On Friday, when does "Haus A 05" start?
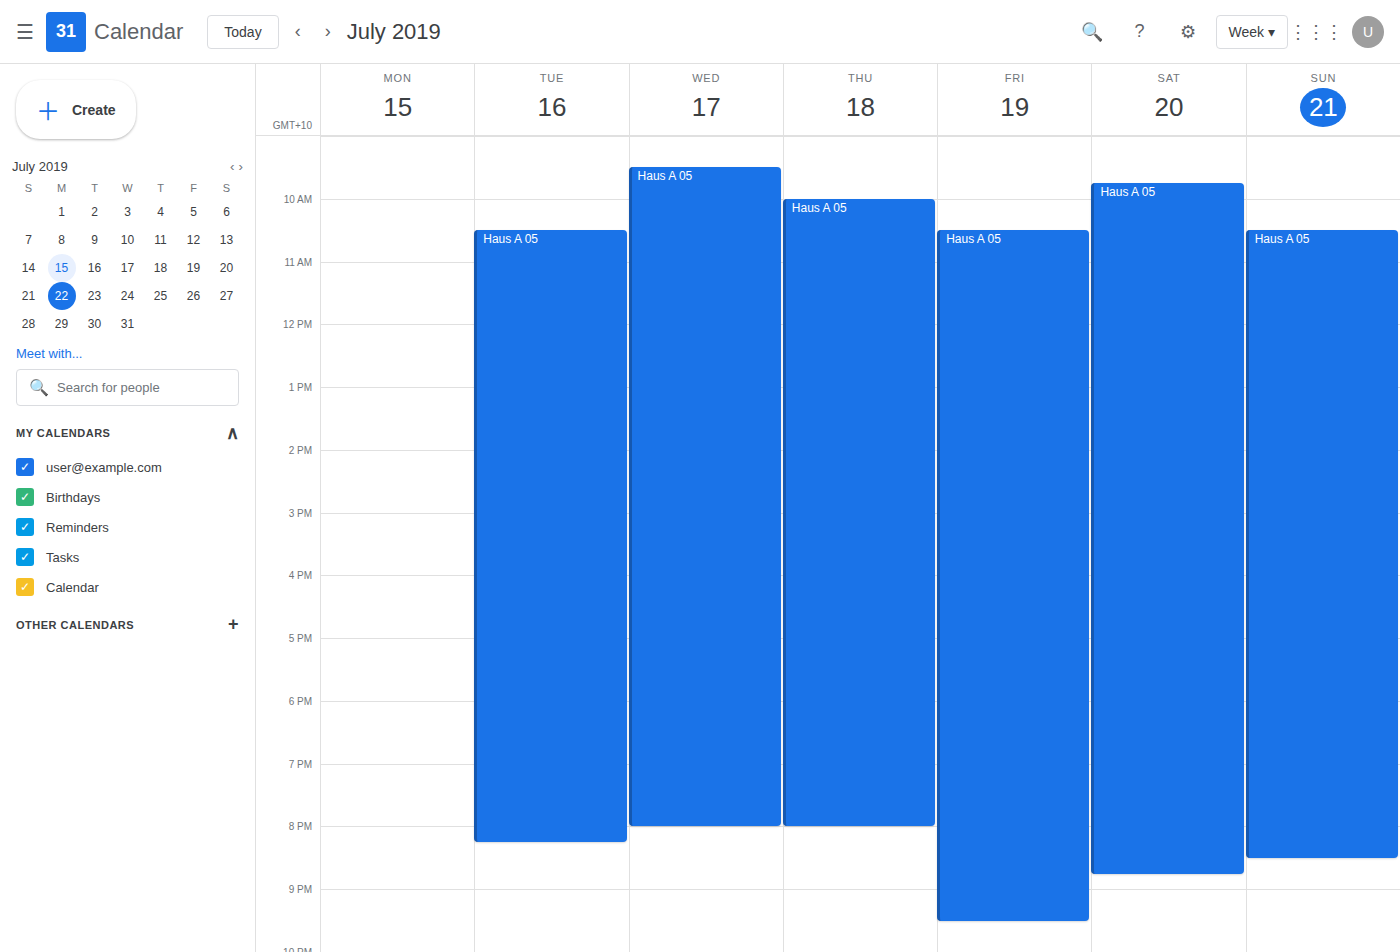
10:30 AM